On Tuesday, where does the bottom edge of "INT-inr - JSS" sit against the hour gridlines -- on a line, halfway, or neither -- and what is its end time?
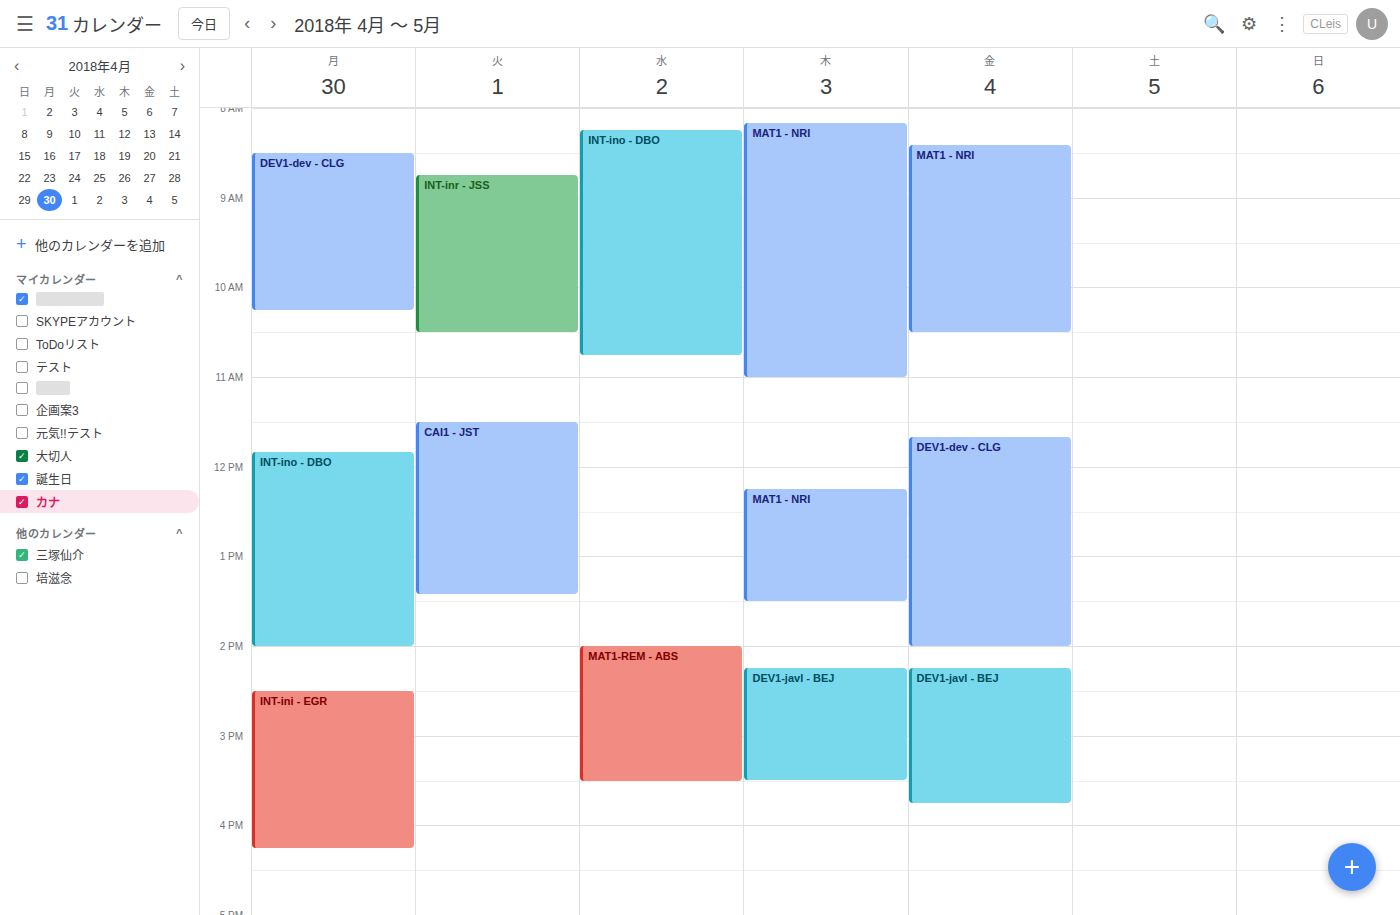
10:30 AM -- halfway between the 10 AM and 11 AM lines.